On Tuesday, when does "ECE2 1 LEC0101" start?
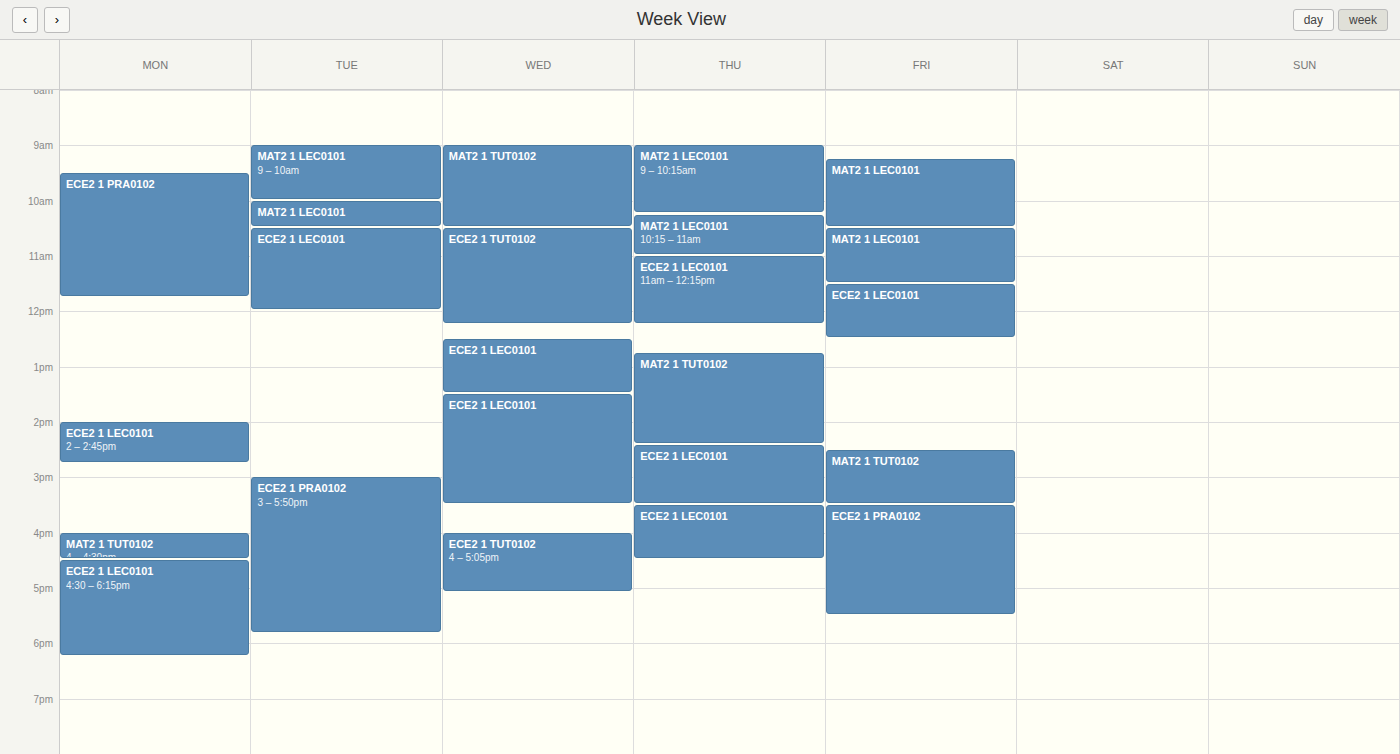
10:30 AM